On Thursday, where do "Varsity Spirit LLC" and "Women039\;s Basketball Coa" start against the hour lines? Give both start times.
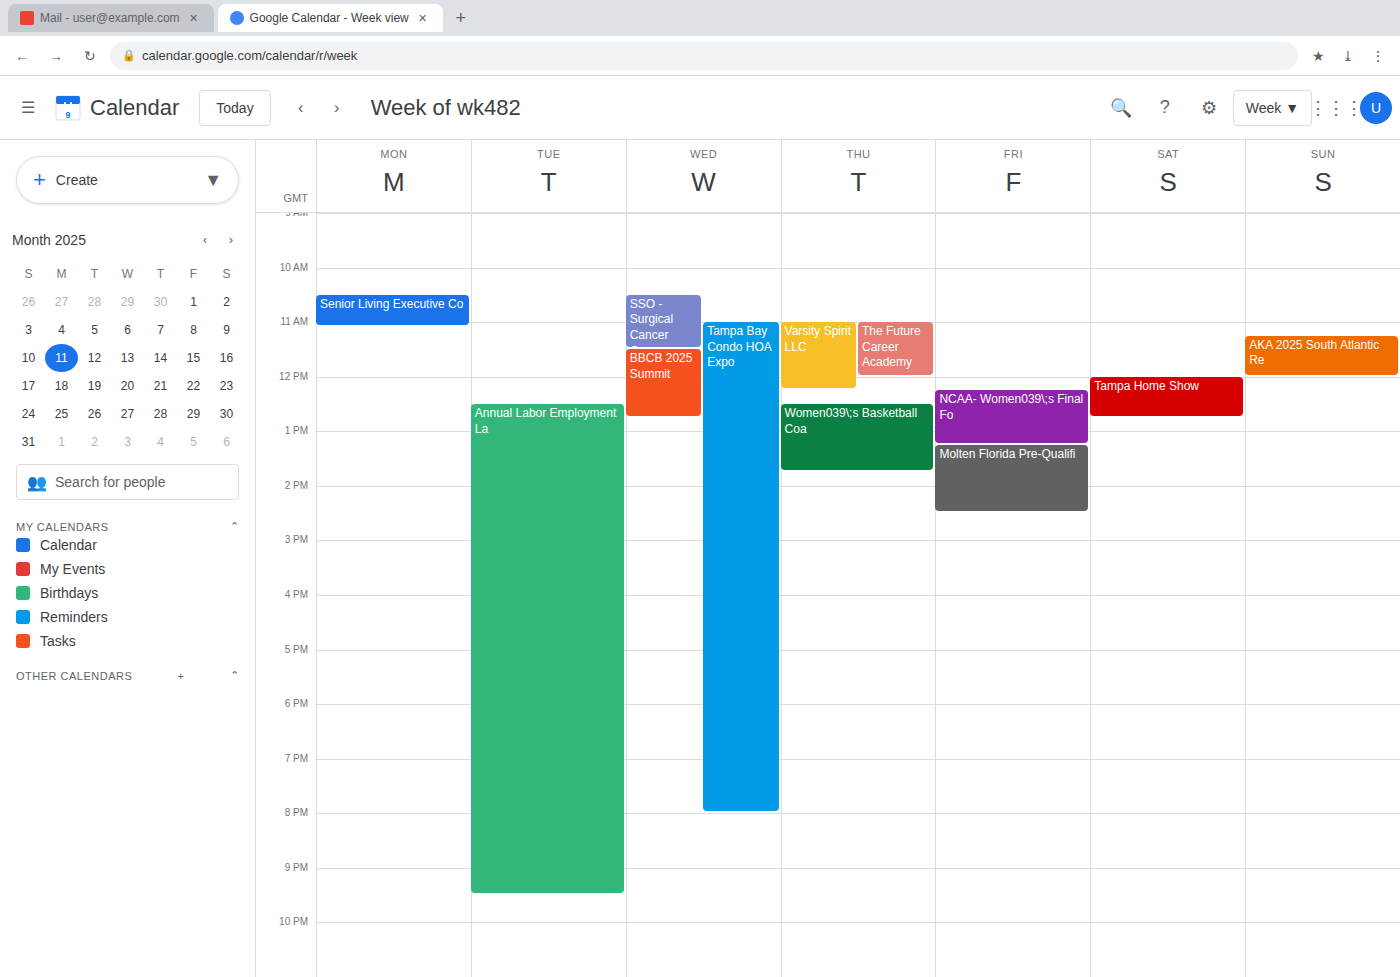
"Varsity Spirit LLC": 11:00 AM, exactly on the 11 AM line. "Women039\;s Basketball Coa": 12:30 PM, halfway between the 12 PM and 1 PM lines.